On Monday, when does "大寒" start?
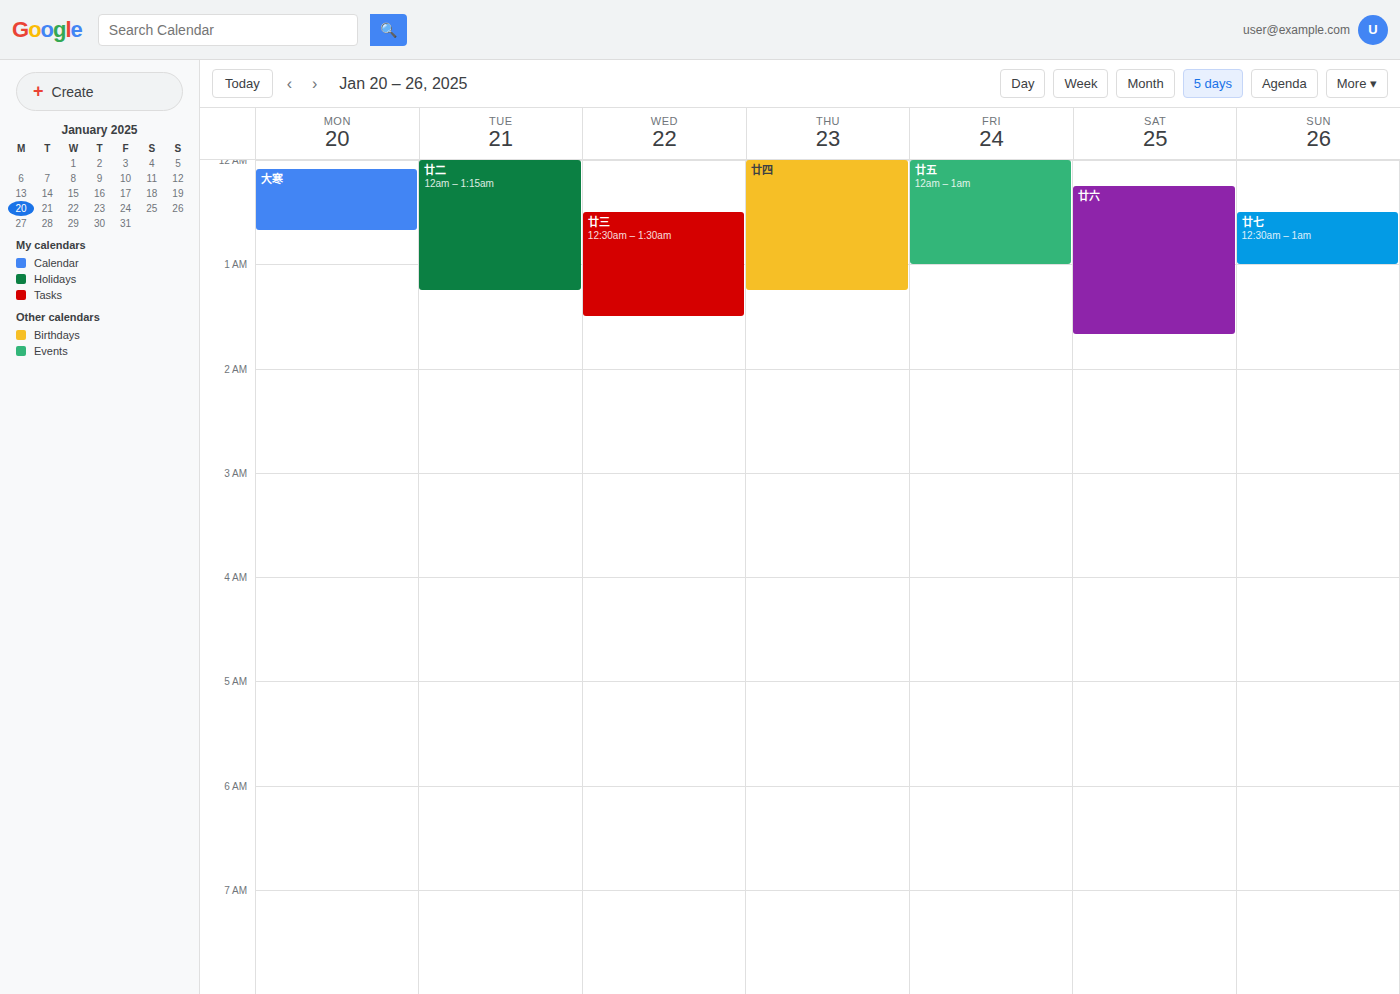
12:05 AM